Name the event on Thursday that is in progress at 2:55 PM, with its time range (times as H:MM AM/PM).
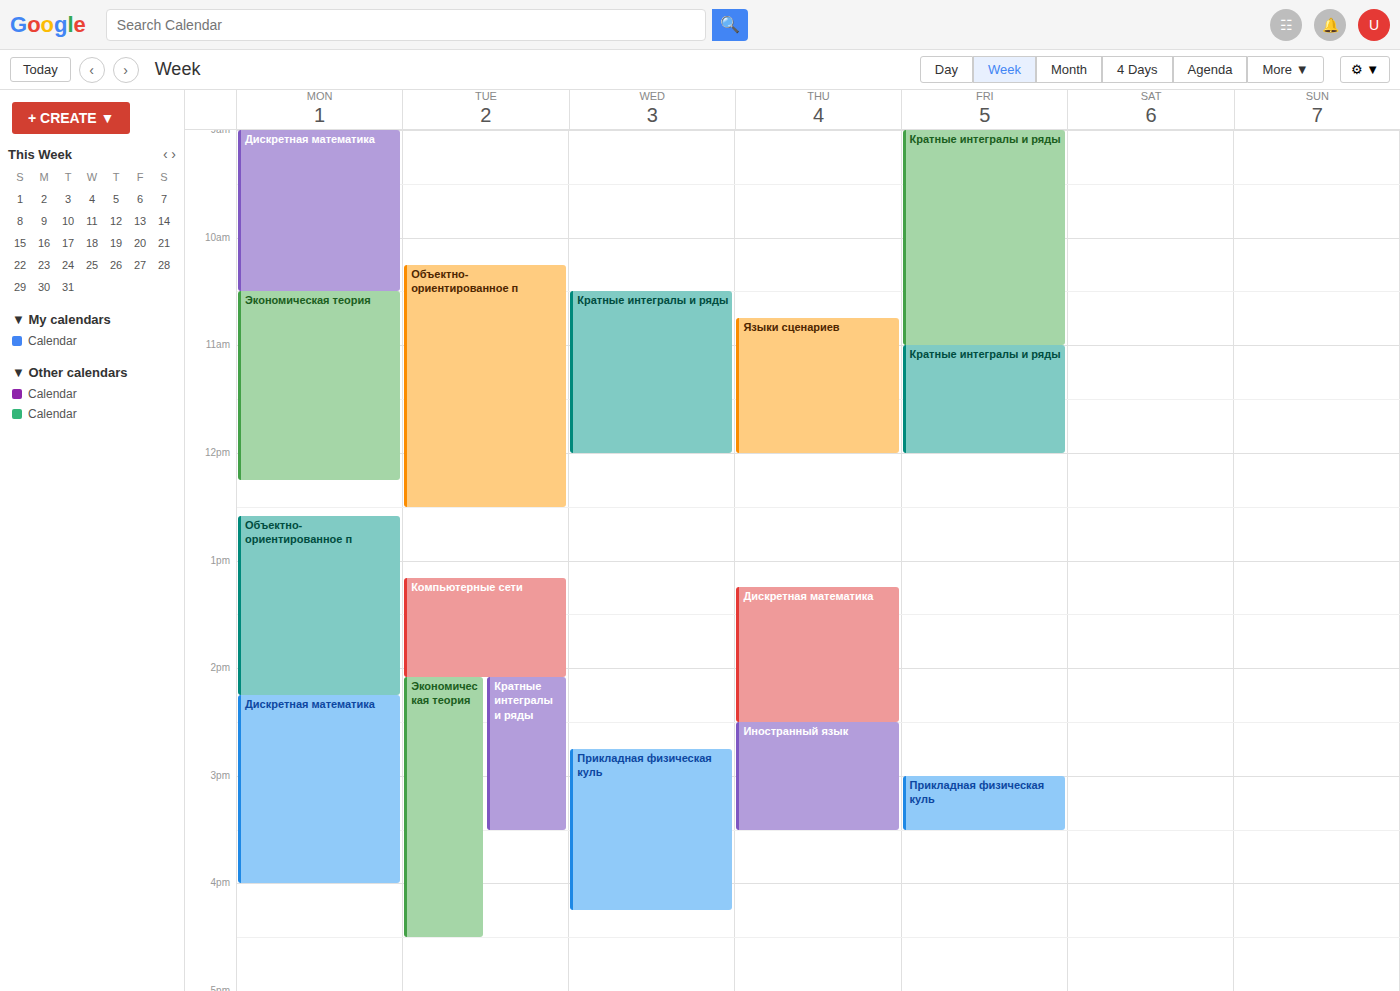
"Иностранный язык", 2:30 PM to 3:30 PM